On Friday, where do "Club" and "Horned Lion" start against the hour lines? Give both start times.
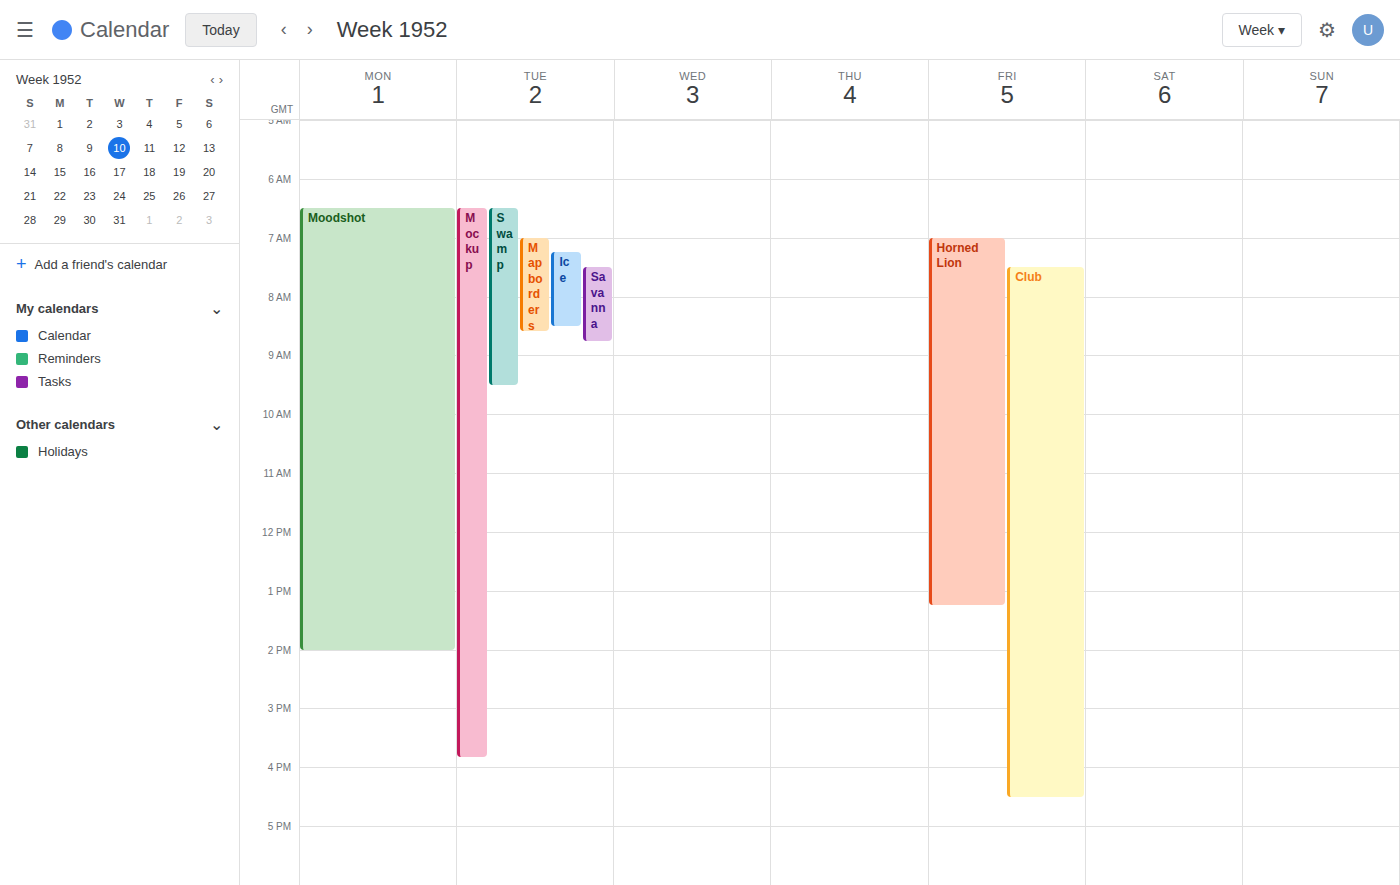
"Club": 7:30 AM, halfway between the 7 AM and 8 AM lines. "Horned Lion": 7:00 AM, exactly on the 7 AM line.